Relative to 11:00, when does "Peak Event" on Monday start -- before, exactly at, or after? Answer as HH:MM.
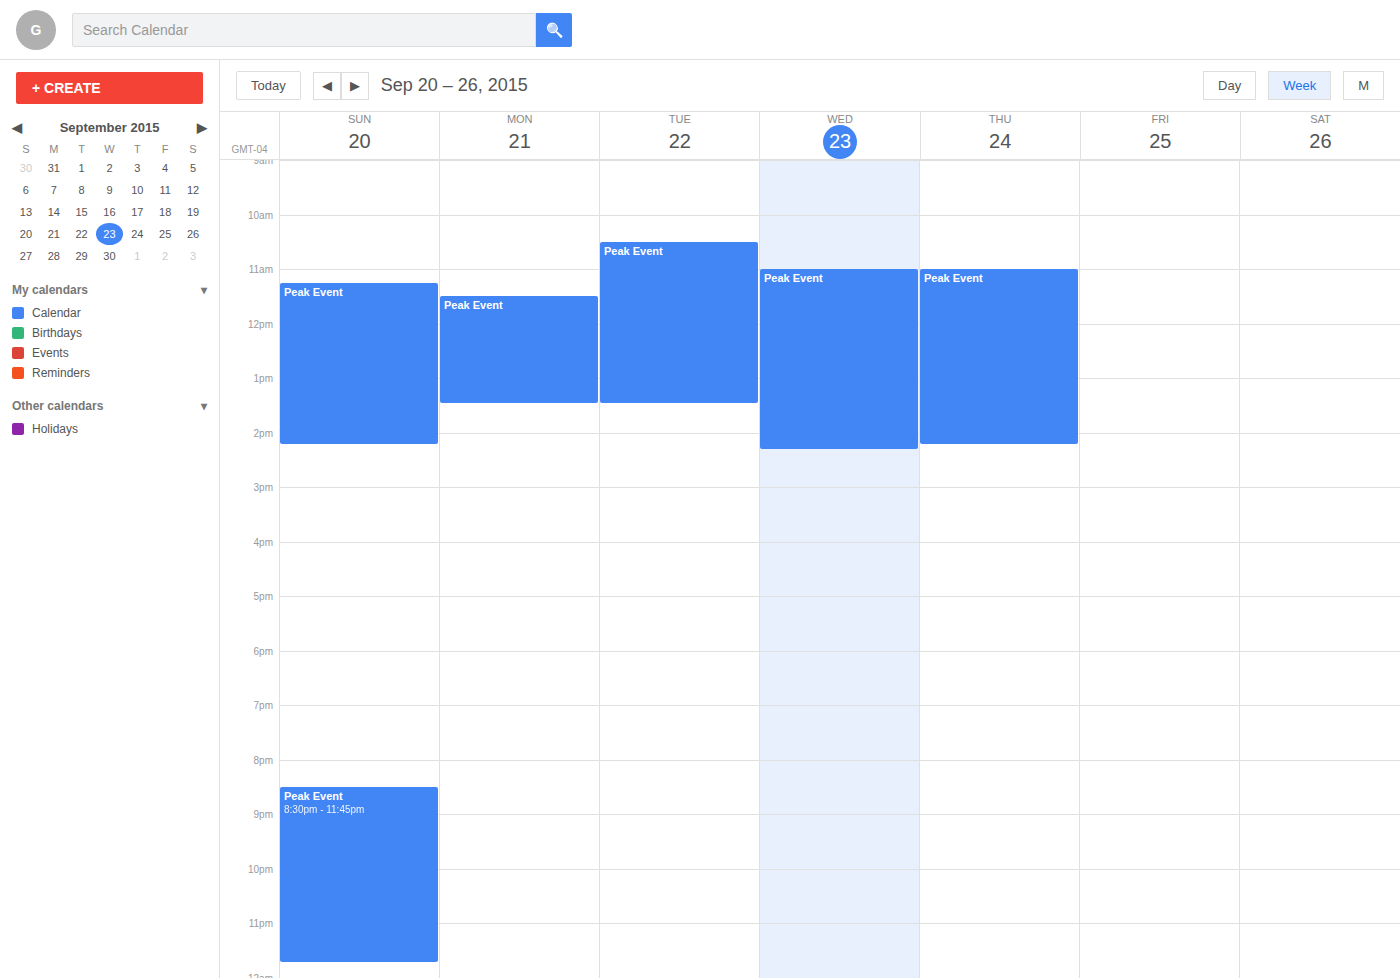
11:30 -- after 11:00, 30 minutes below the 11:00 line.